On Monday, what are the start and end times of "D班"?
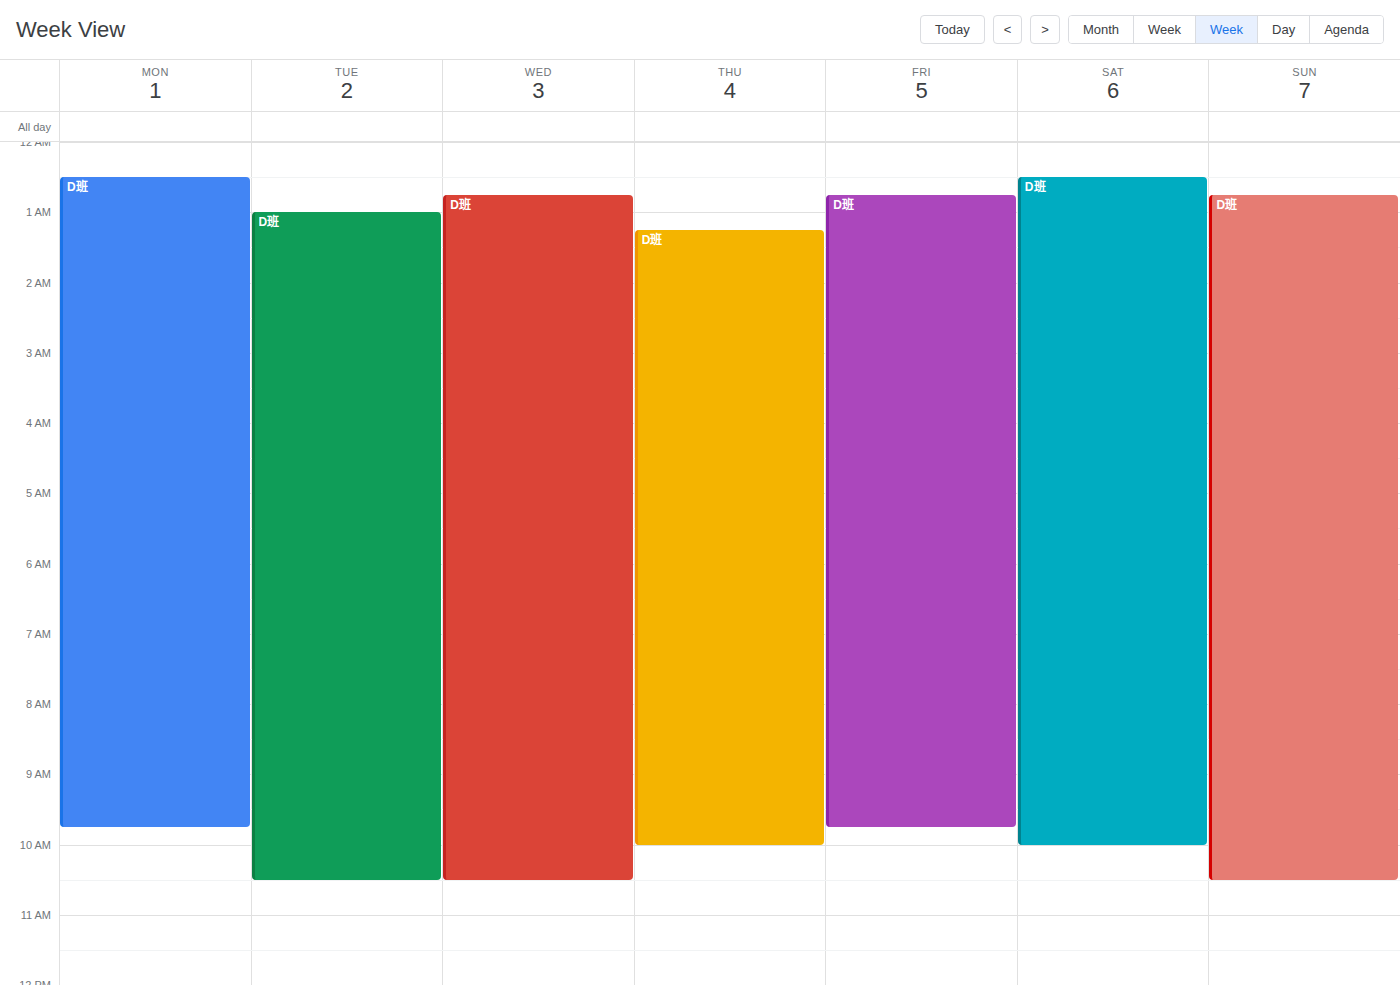
12:30 AM to 9:45 AM